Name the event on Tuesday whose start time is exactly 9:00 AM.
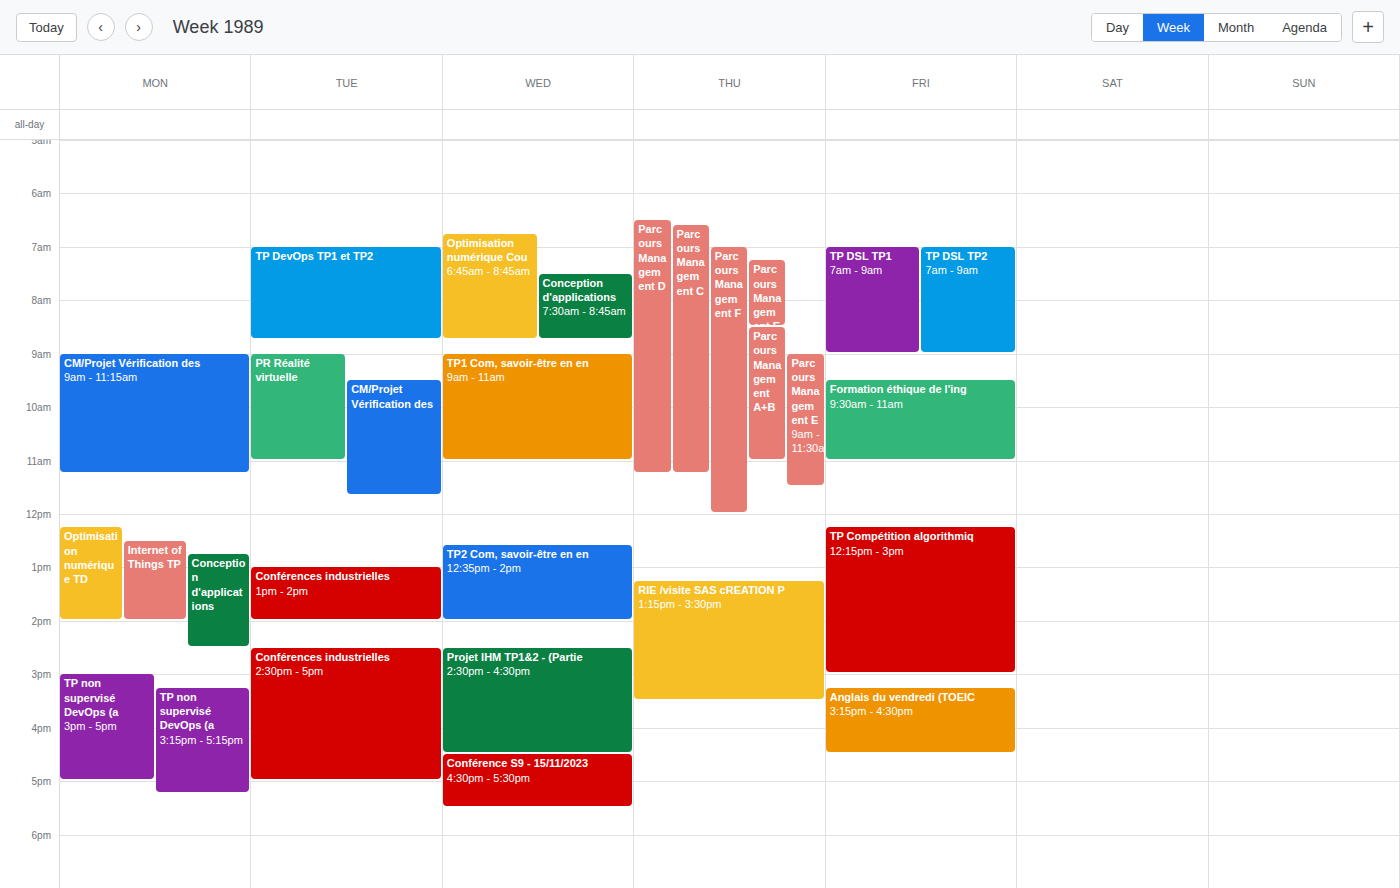
"PR Réalité virtuelle"